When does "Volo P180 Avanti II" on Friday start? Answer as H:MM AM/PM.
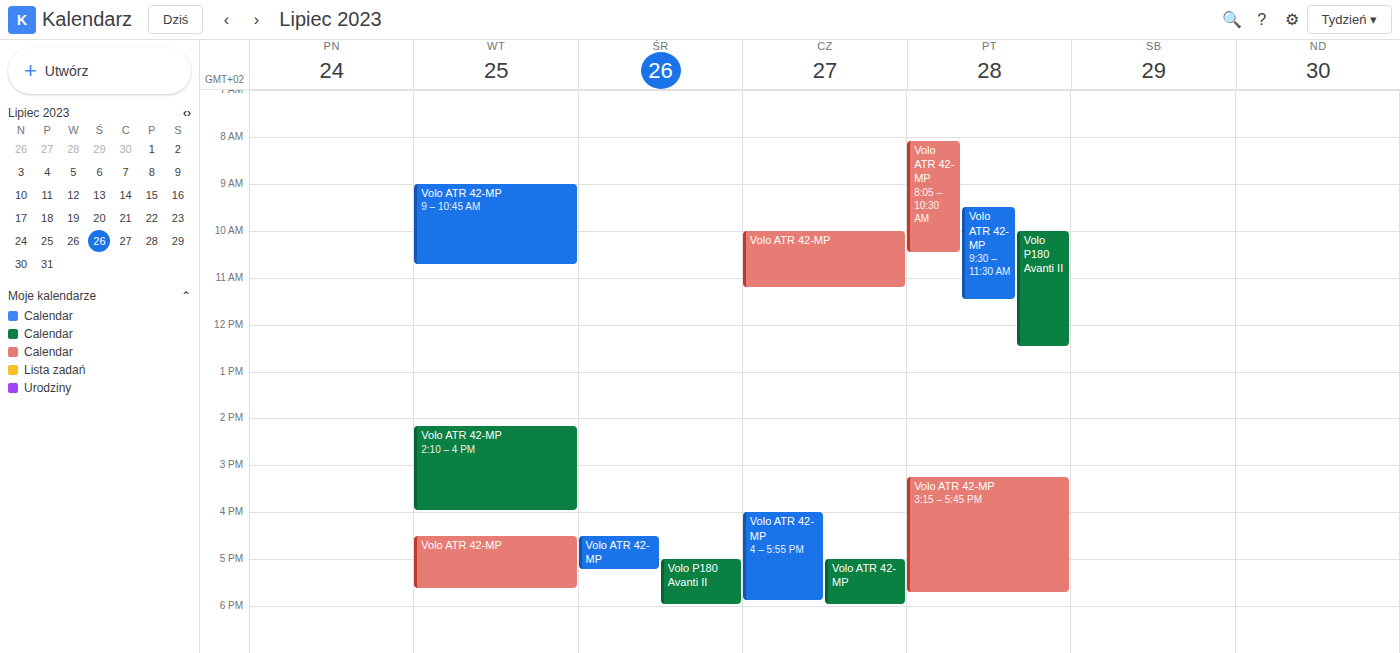
10:00 AM